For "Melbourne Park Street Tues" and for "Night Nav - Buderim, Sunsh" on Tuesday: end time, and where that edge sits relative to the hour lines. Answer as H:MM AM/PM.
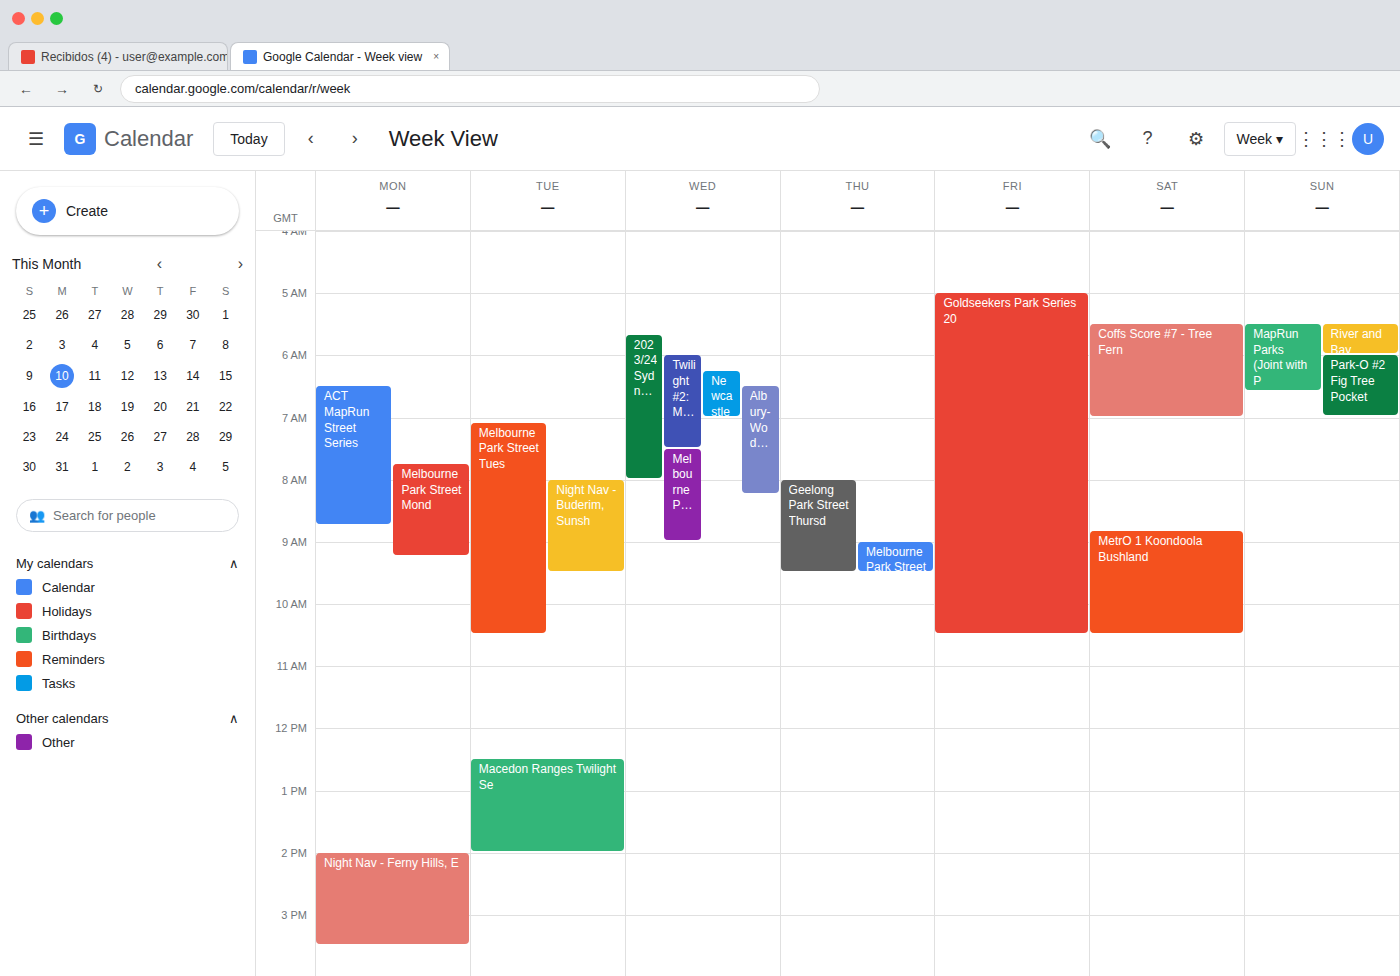
"Melbourne Park Street Tues": 10:30 AM, halfway between the 10 AM and 11 AM lines. "Night Nav - Buderim, Sunsh": 9:30 AM, halfway between the 9 AM and 10 AM lines.